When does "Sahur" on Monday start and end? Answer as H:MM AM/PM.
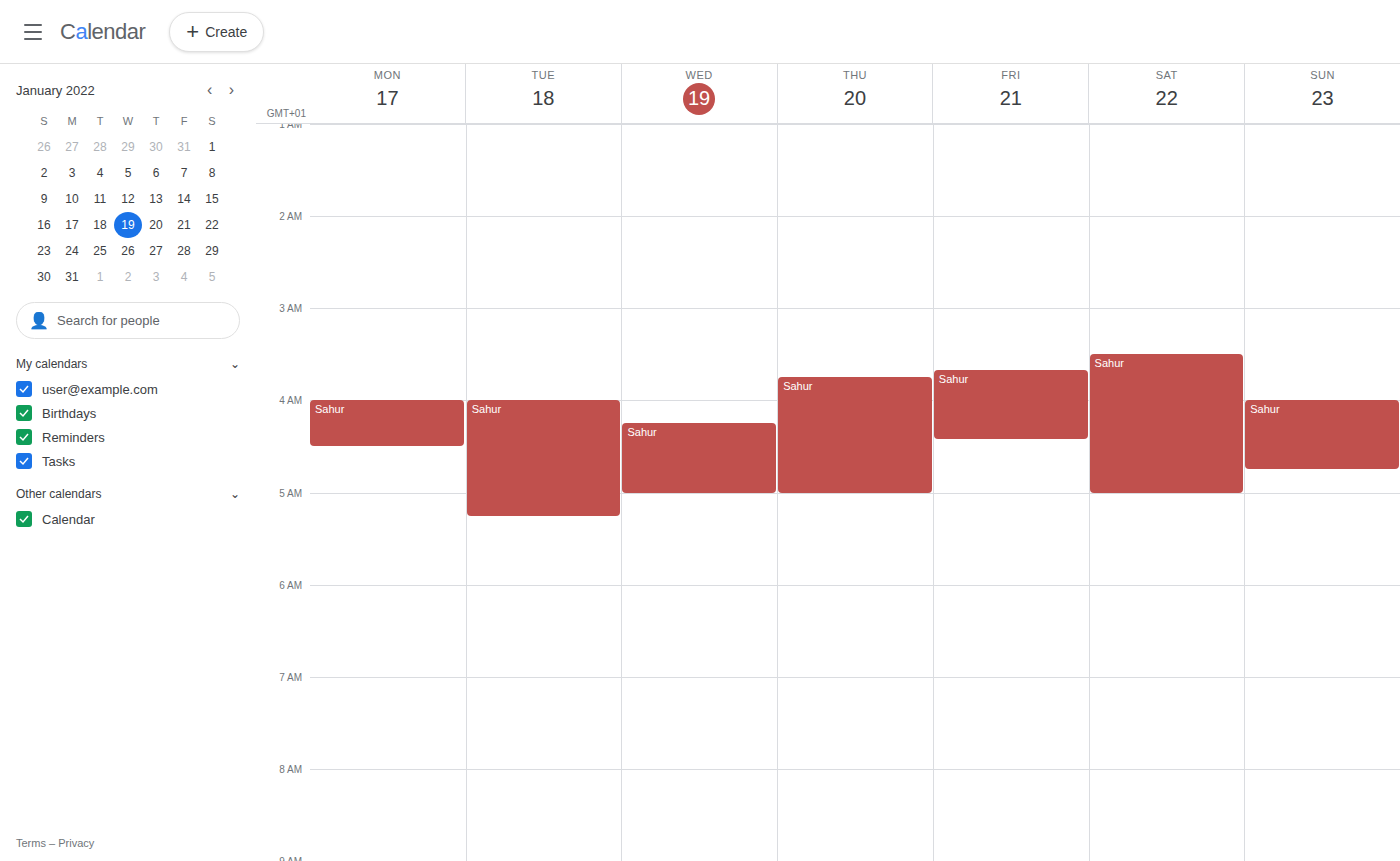
4:00 AM to 4:30 AM